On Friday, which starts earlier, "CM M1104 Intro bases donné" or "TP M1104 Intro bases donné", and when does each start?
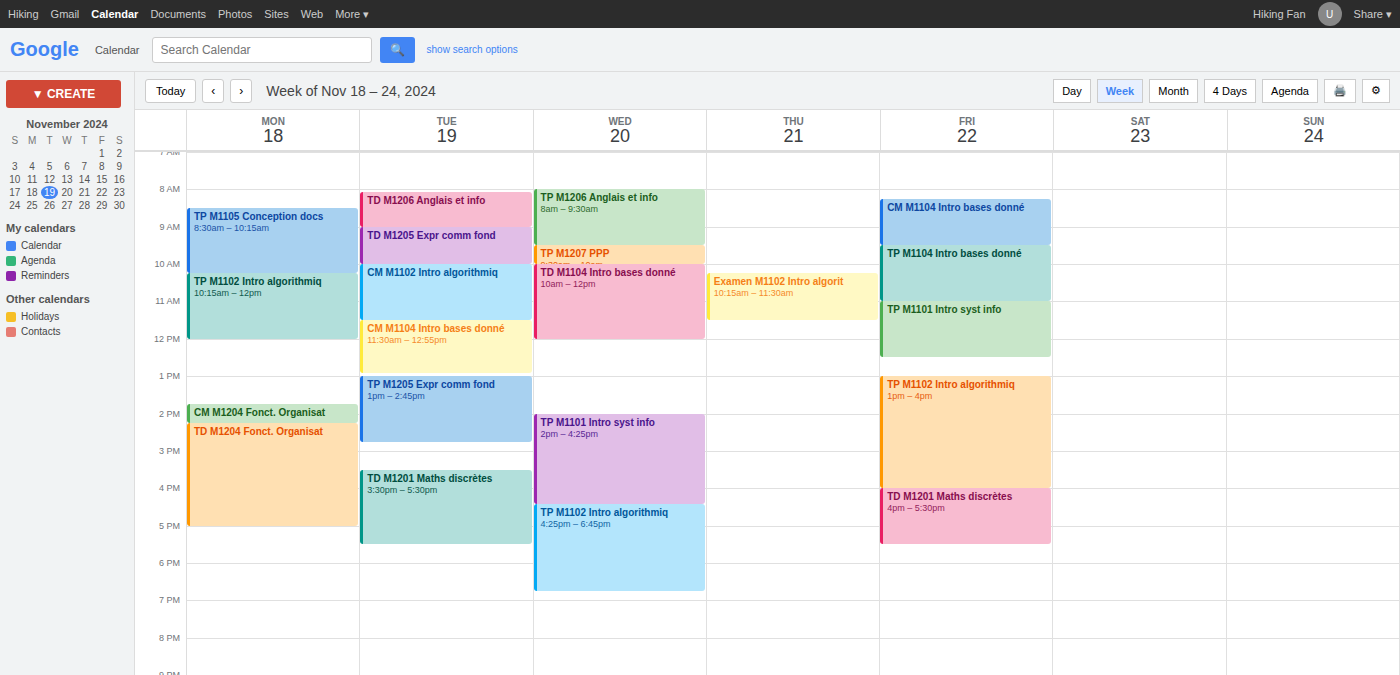
"CM M1104 Intro bases donné" 8:15 AM; "TP M1104 Intro bases donné" 9:30 AM.